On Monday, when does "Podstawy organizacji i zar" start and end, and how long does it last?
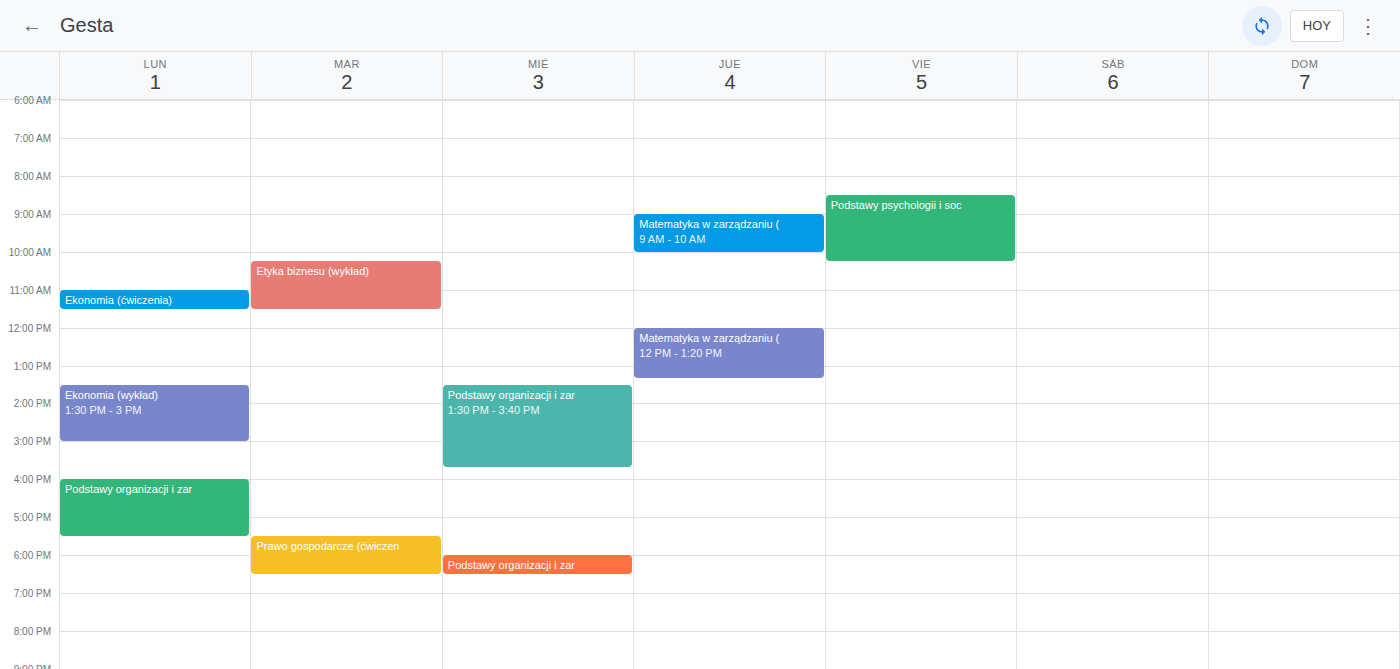
4:00 PM to 5:30 PM, 1 hour 30 minutes